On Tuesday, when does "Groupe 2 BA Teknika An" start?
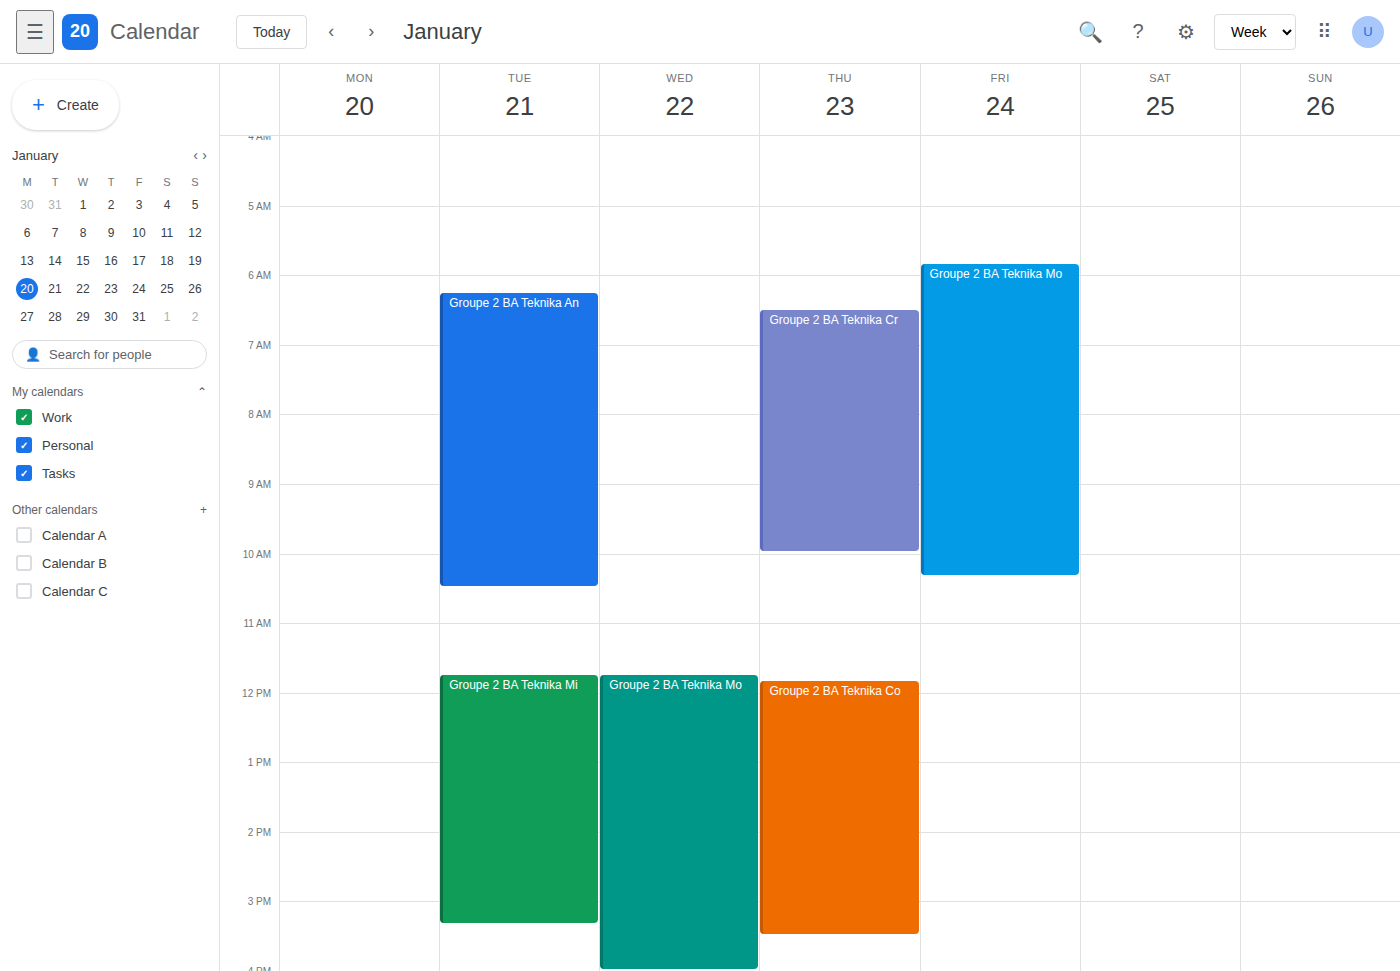
6:15 AM